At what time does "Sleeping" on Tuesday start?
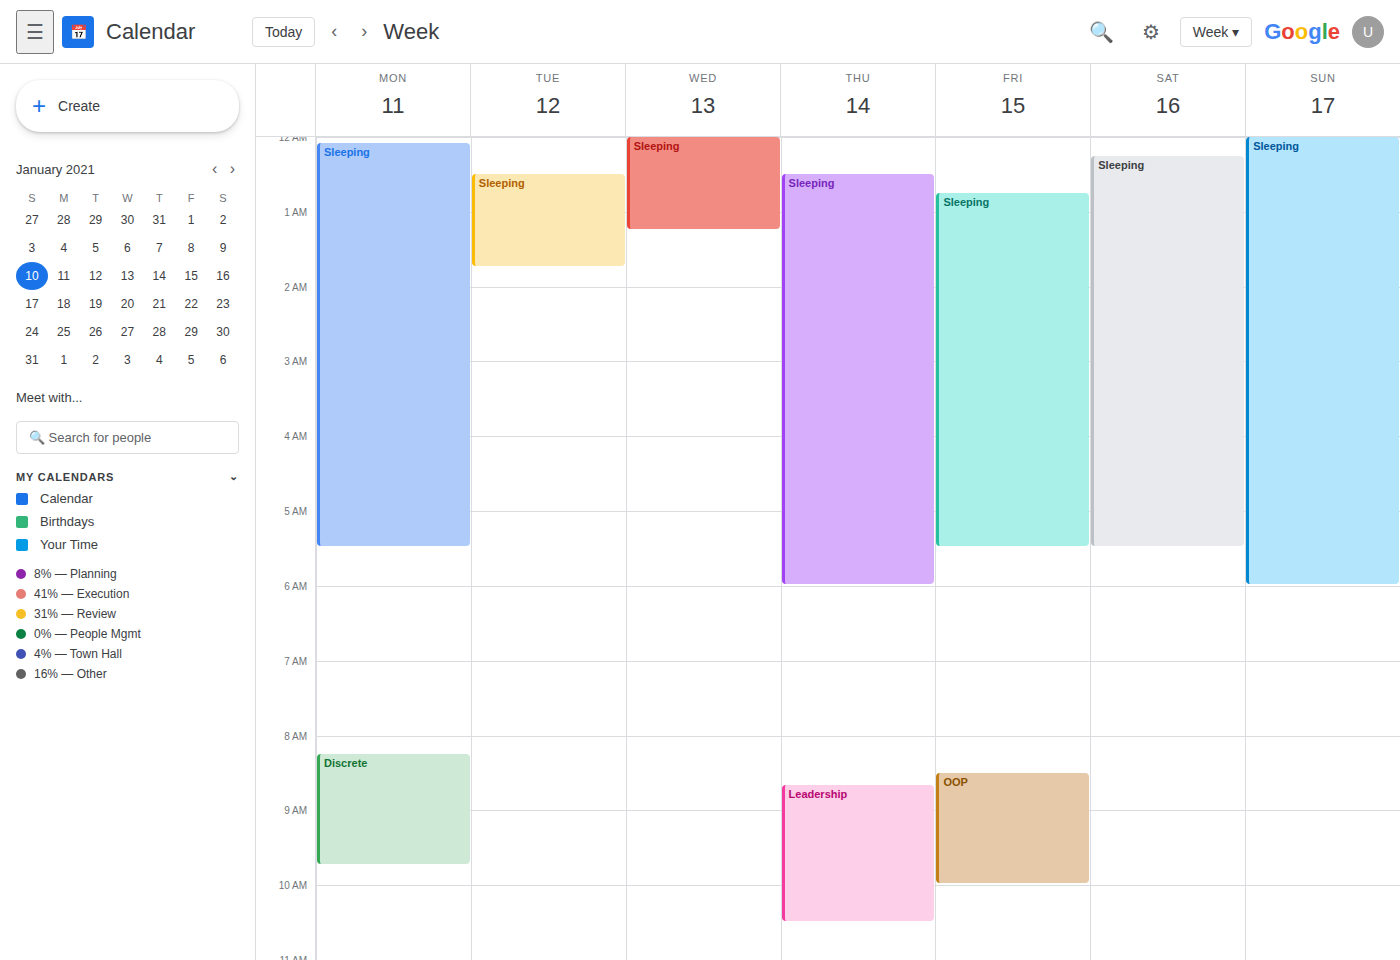
12:30 AM